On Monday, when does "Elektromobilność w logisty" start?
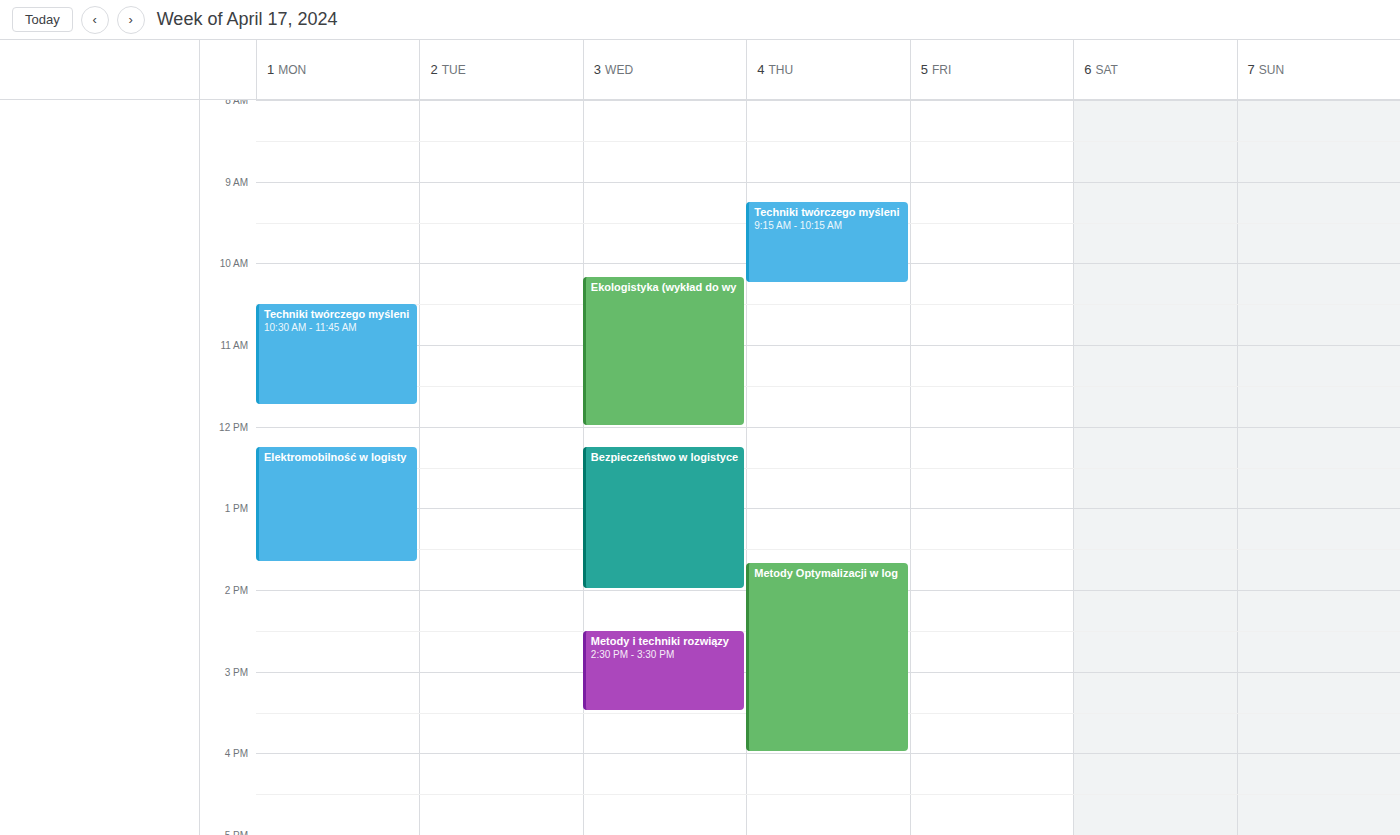
12:15 PM